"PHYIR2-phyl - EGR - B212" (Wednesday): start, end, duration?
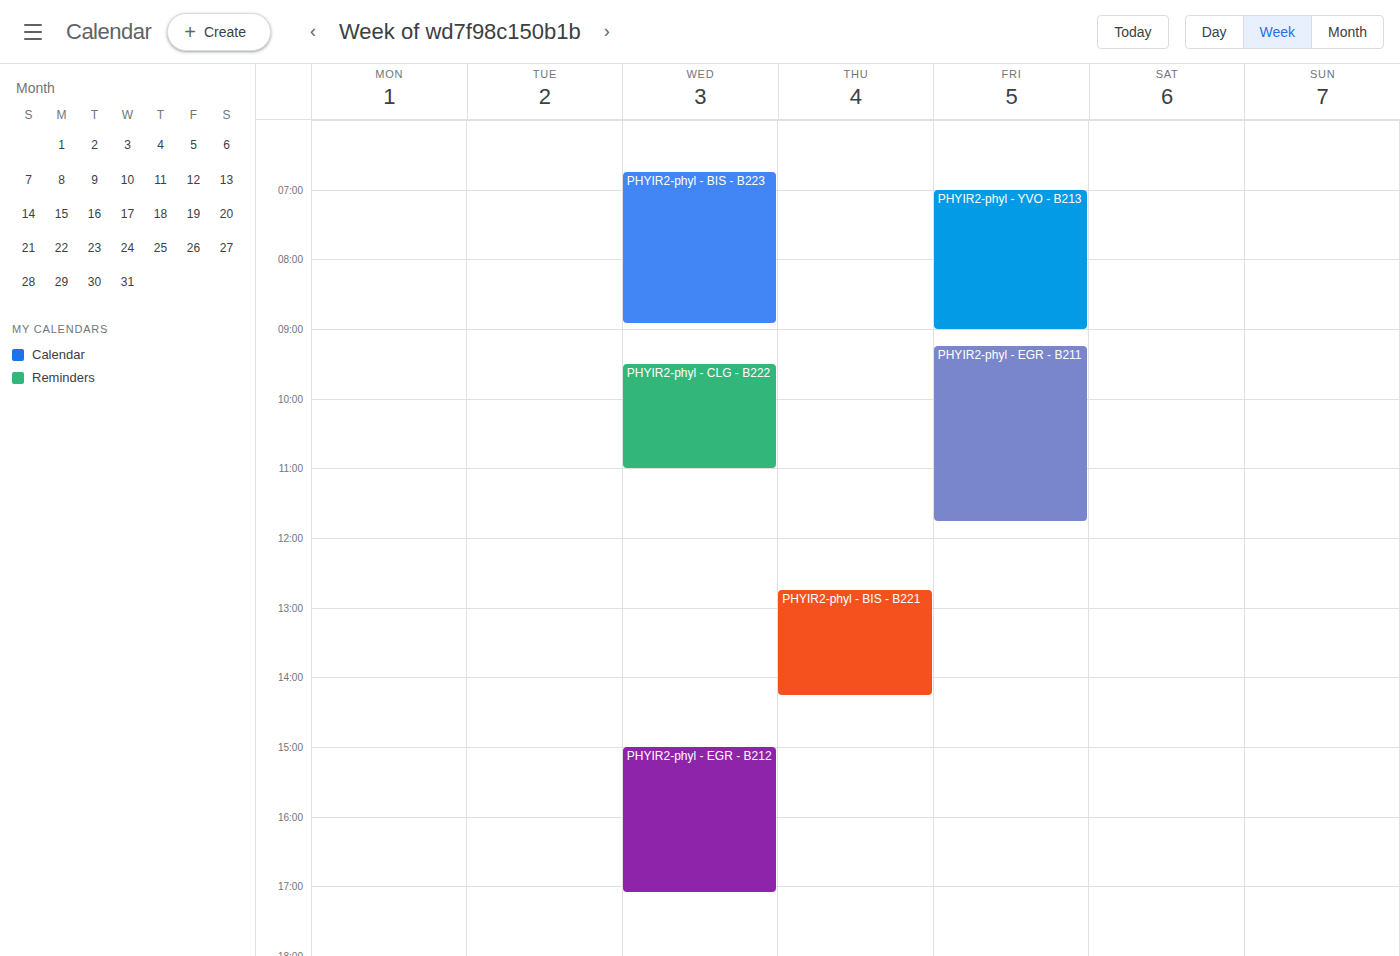
3:00 PM to 5:05 PM, 2 hours 5 minutes